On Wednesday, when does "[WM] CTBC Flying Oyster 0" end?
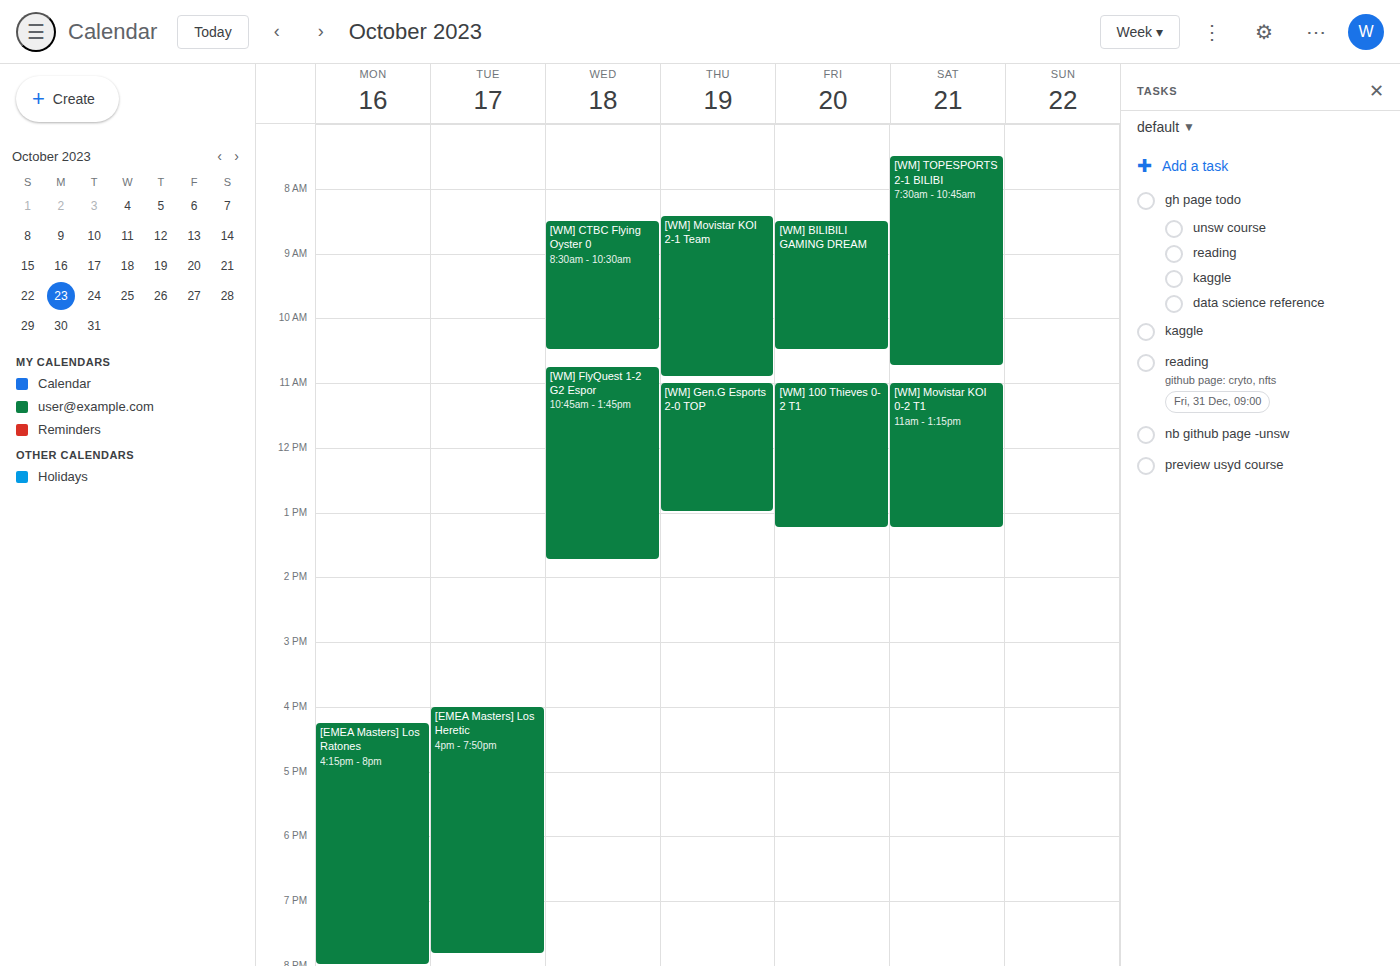
10:30 AM